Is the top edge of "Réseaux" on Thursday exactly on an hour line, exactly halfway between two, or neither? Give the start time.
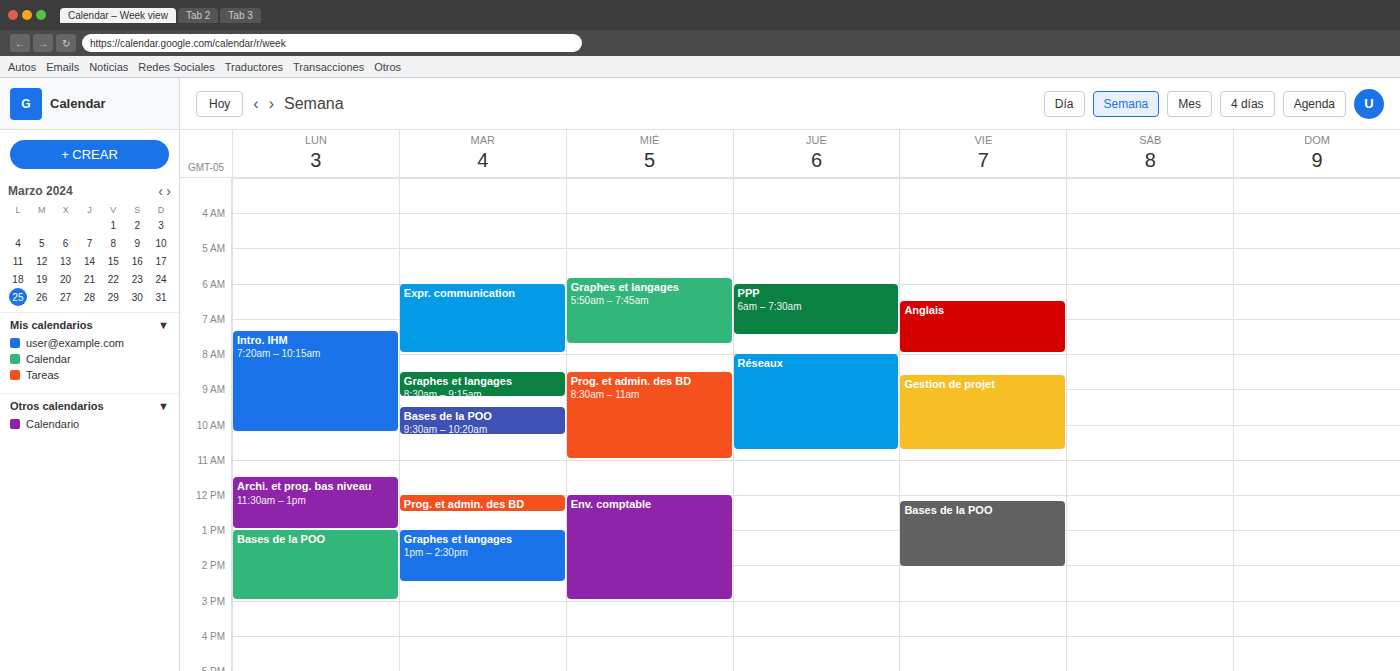
8:00 AM -- exactly on the 8 AM line.